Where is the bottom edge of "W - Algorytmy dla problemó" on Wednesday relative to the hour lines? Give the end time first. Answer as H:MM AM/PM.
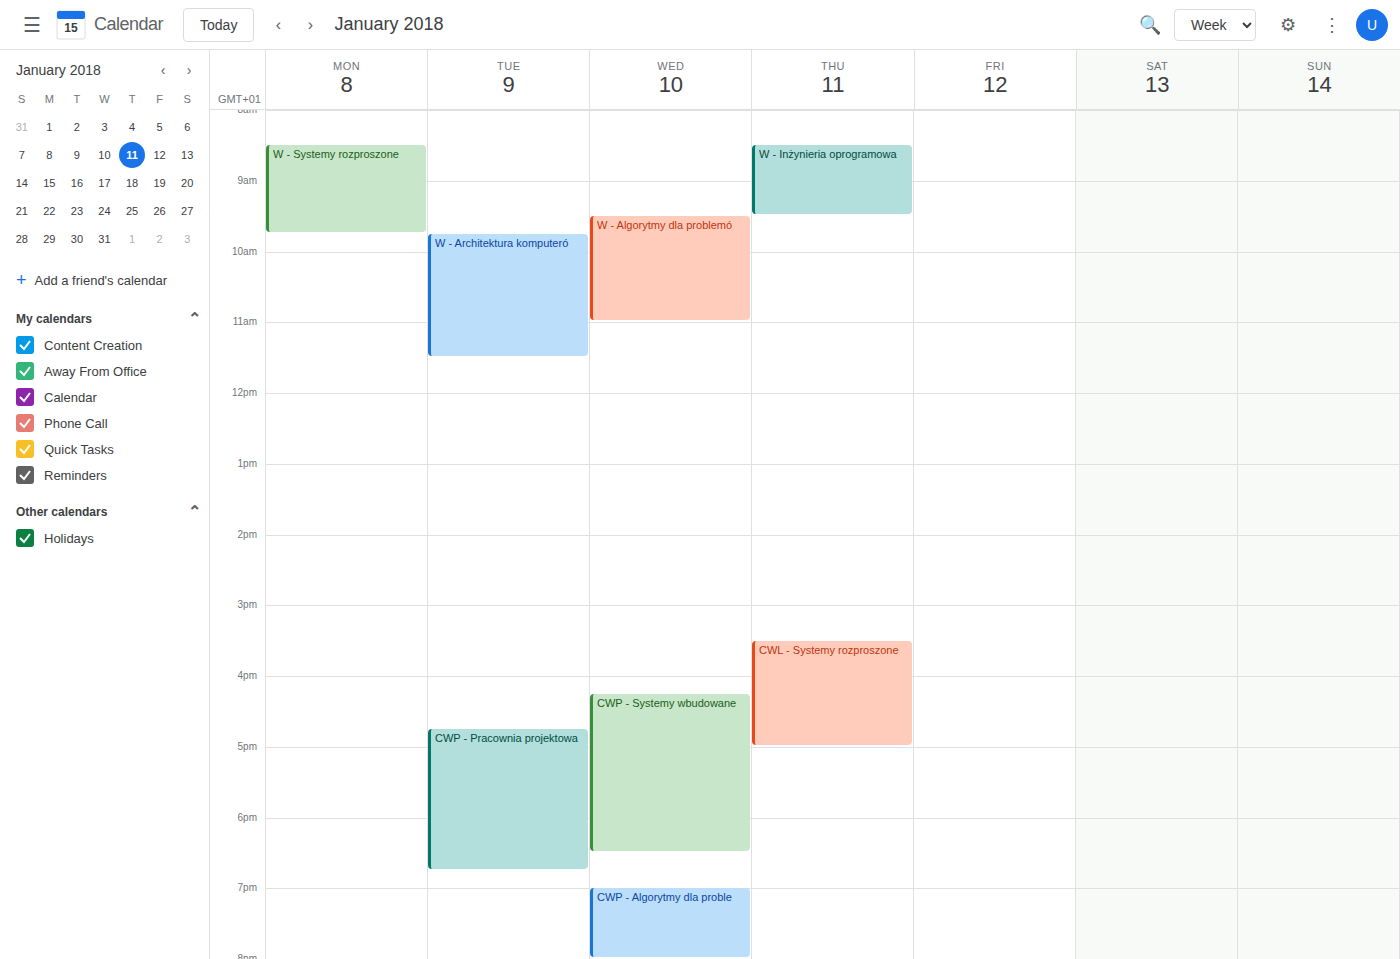
11:00 AM -- exactly on the 11 AM line.